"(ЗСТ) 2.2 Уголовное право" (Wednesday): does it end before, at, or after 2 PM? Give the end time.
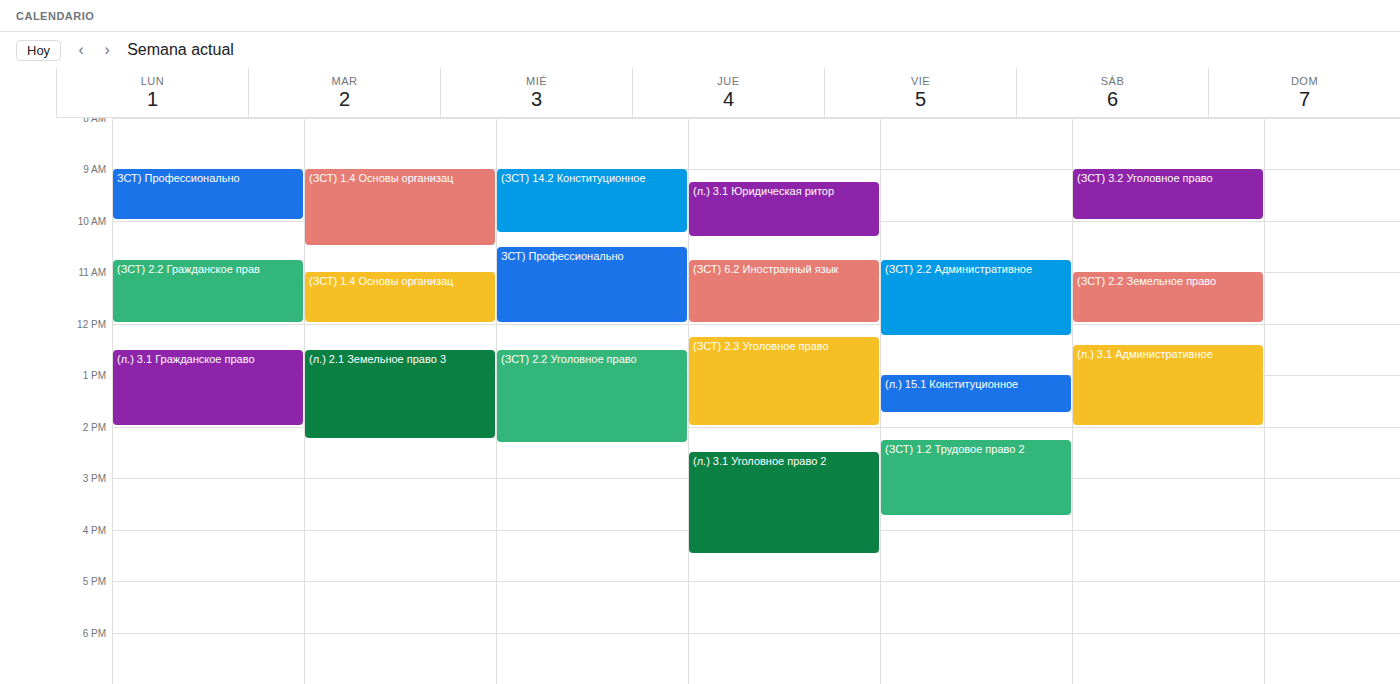
2:20 PM -- after 2 PM, 20 minutes below the 2 PM line.